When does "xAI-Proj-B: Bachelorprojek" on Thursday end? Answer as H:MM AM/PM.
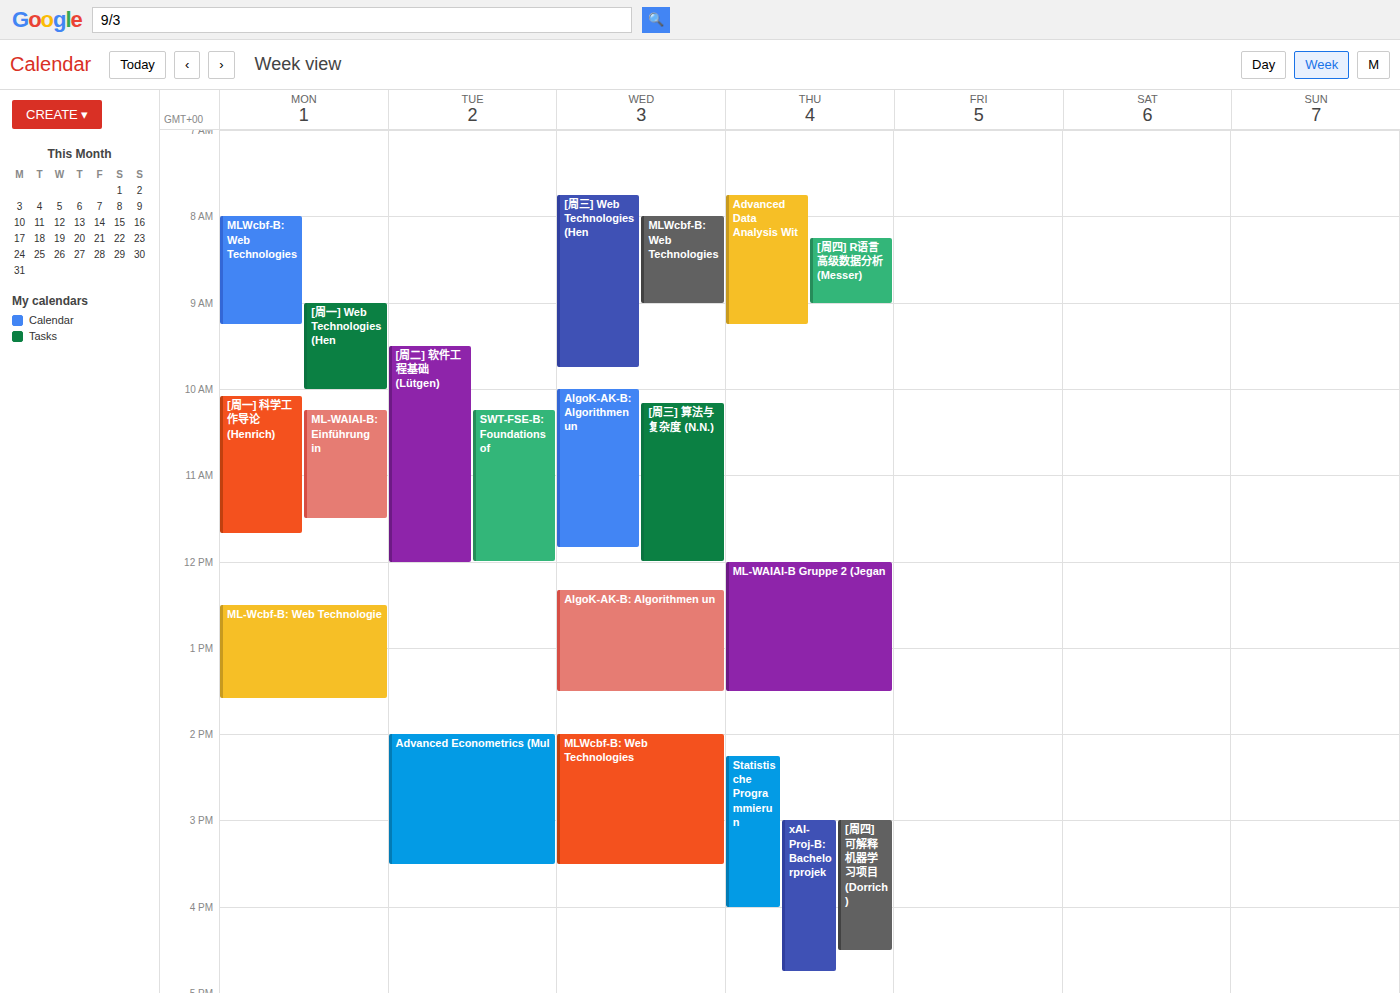
4:45 PM